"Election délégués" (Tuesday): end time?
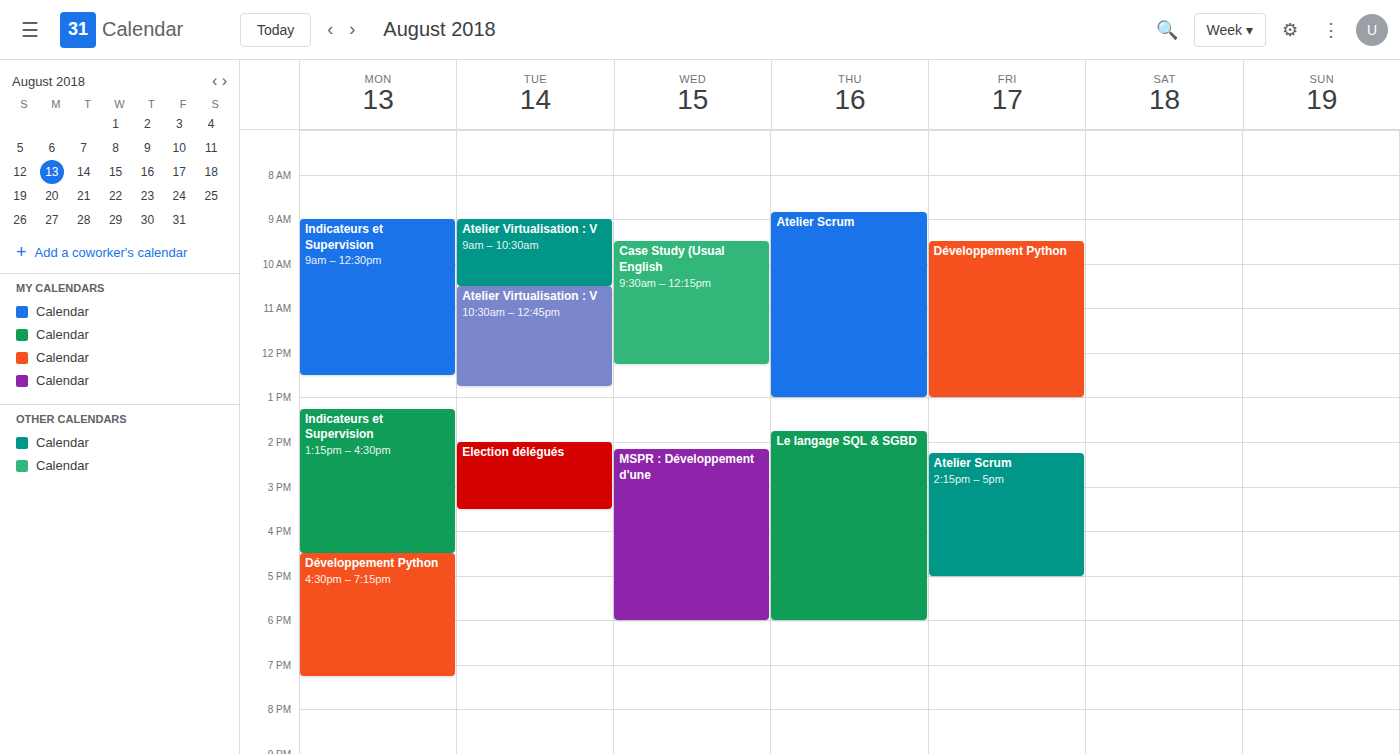
3:30 PM